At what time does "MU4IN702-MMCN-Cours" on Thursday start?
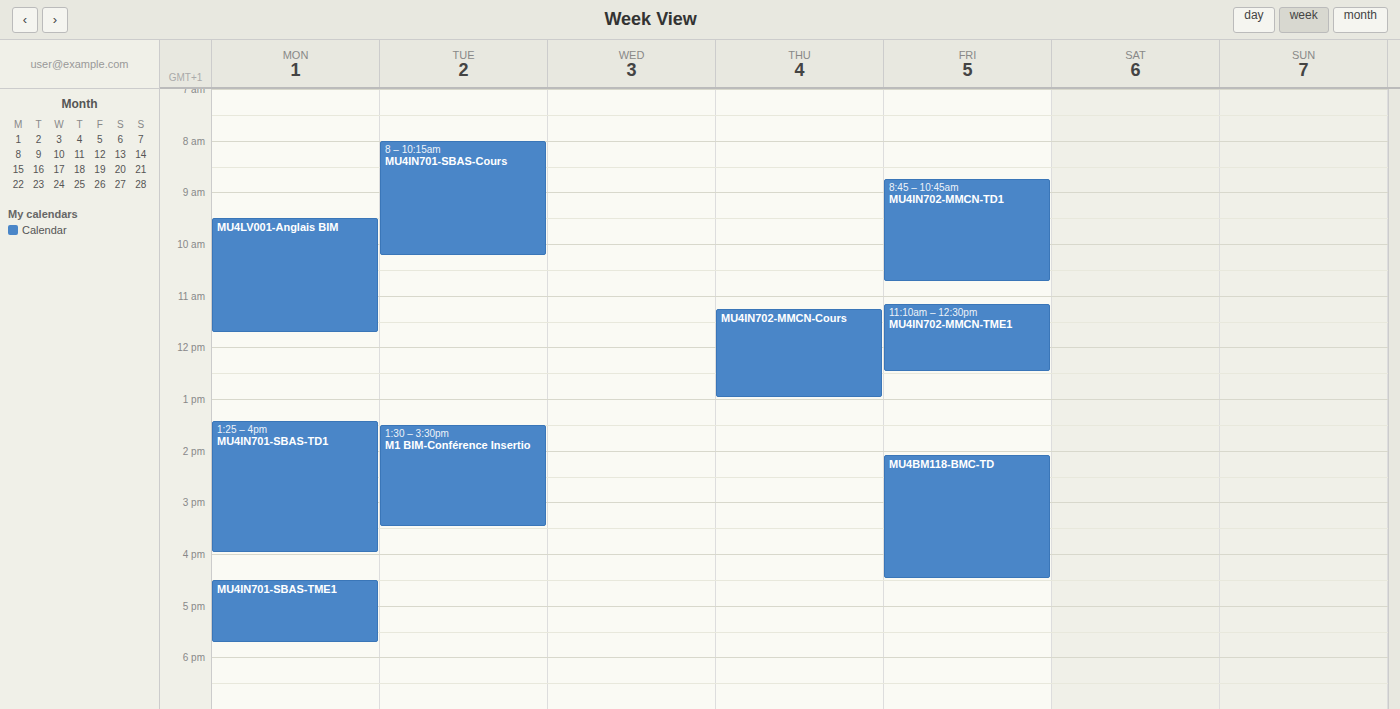
11:15 AM